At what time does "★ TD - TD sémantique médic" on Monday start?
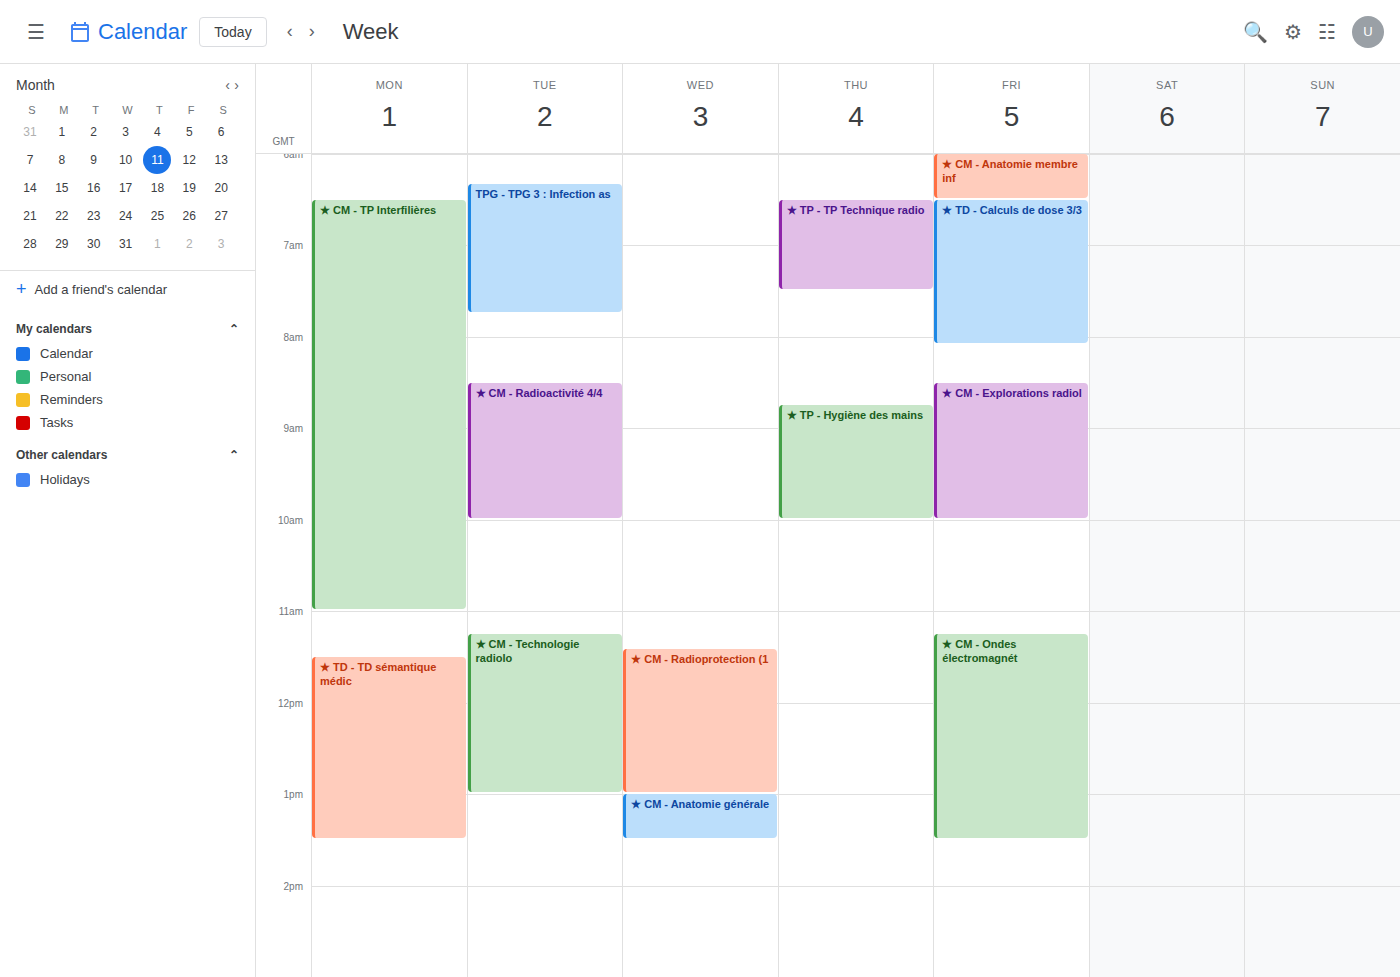
11:30 AM